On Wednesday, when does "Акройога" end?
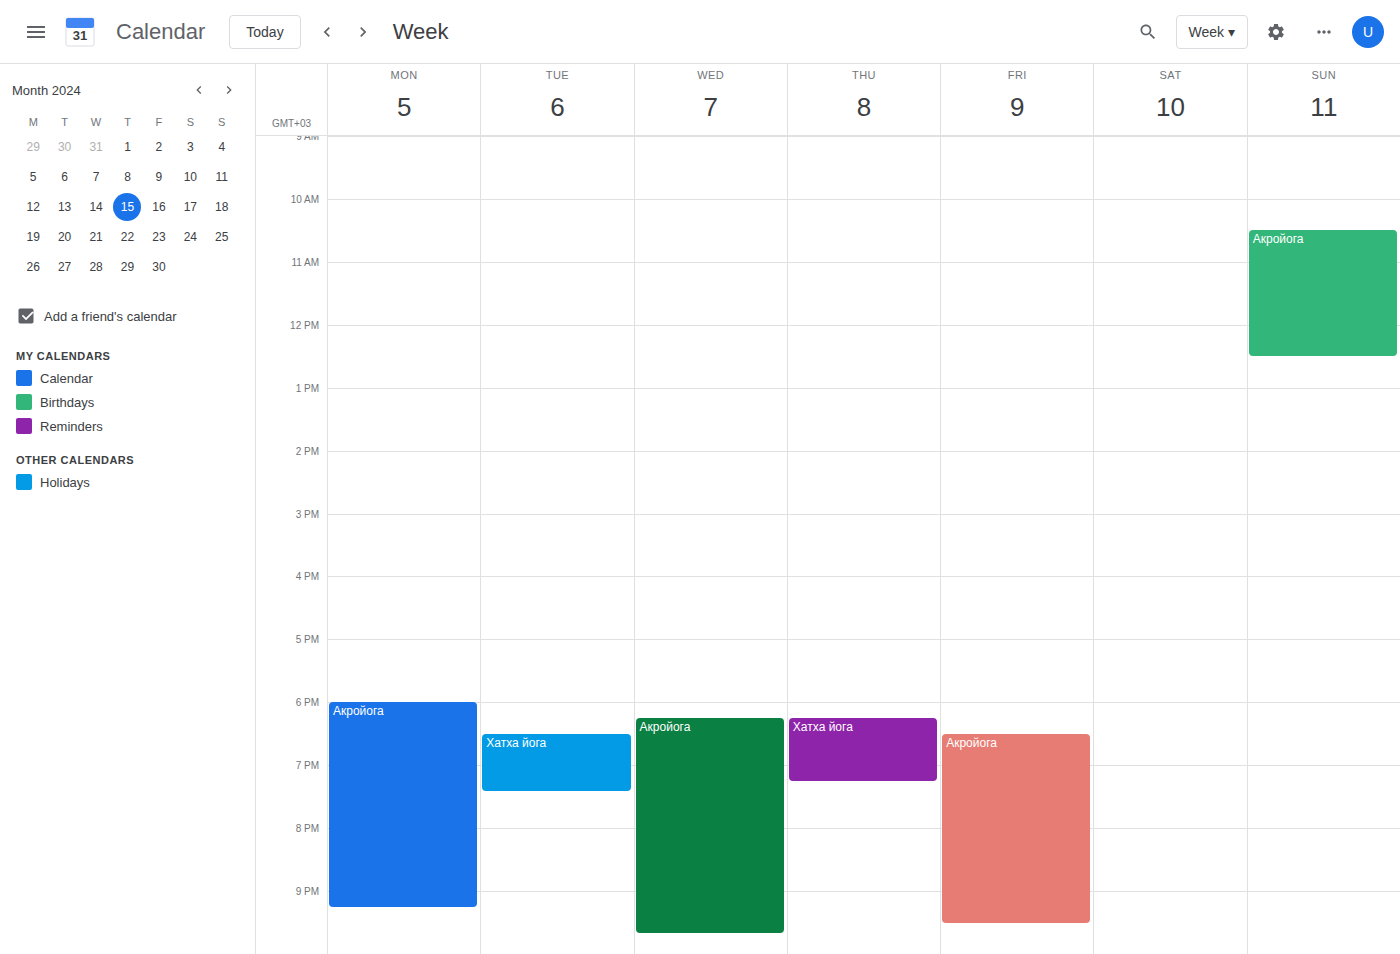
9:40 PM